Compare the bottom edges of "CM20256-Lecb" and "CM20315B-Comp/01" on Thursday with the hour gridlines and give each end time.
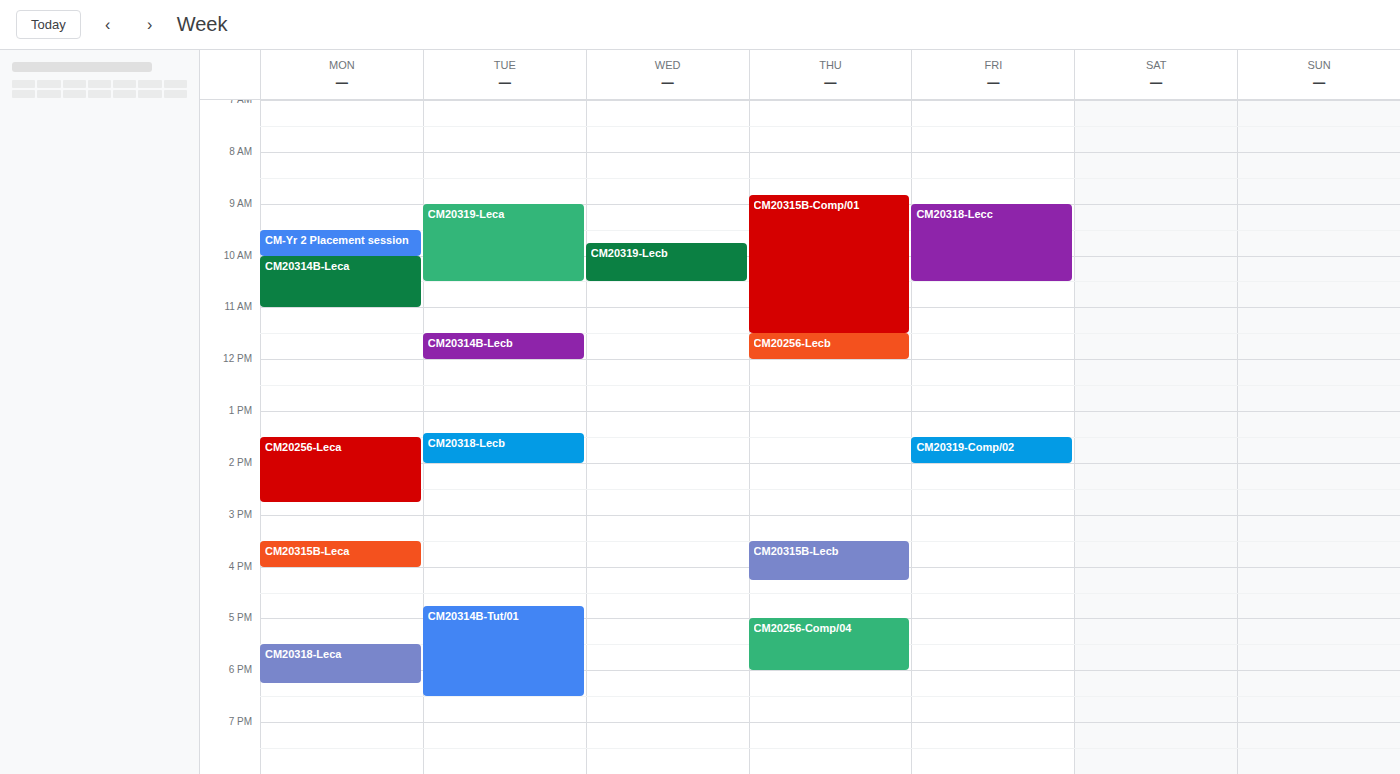
"CM20256-Lecb": 12:00 PM, exactly on the 12 PM line. "CM20315B-Comp/01": 11:30 AM, halfway between the 11 AM and 12 PM lines.